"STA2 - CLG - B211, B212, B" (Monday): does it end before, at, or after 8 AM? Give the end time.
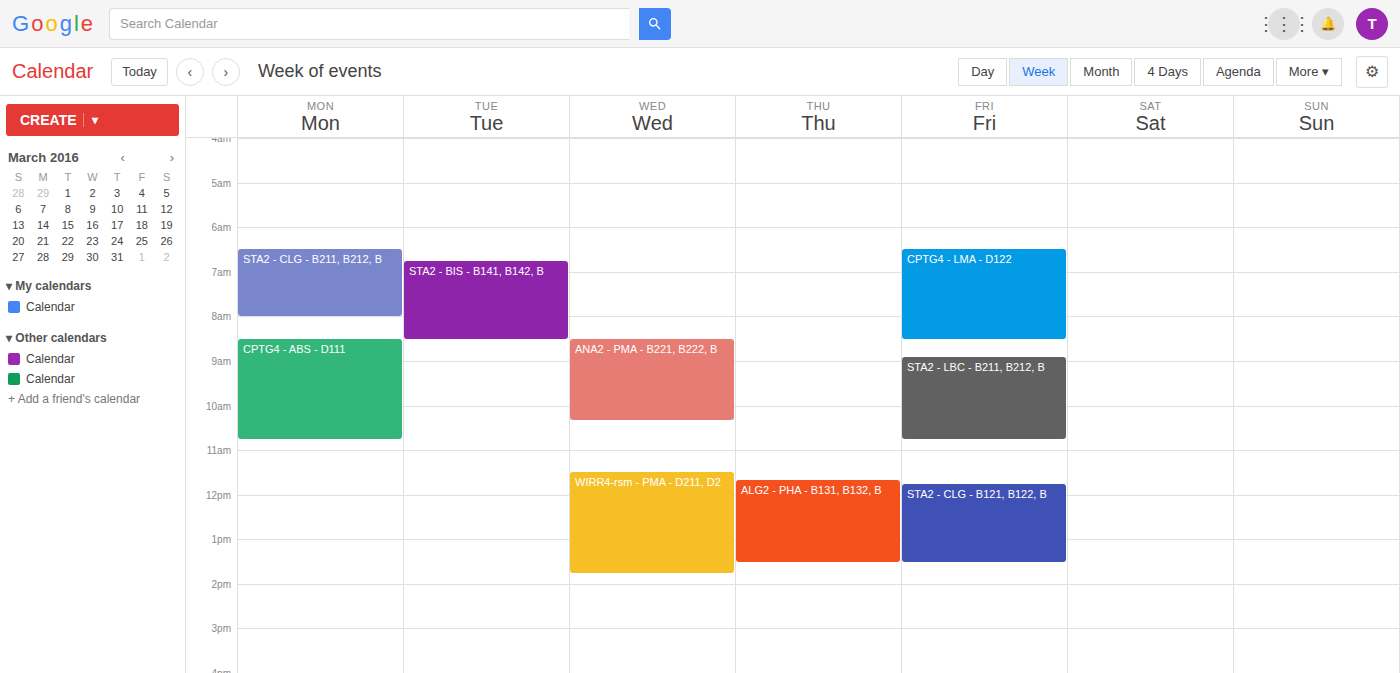
8:00 AM -- exactly at 8 AM, on the 8 AM line.